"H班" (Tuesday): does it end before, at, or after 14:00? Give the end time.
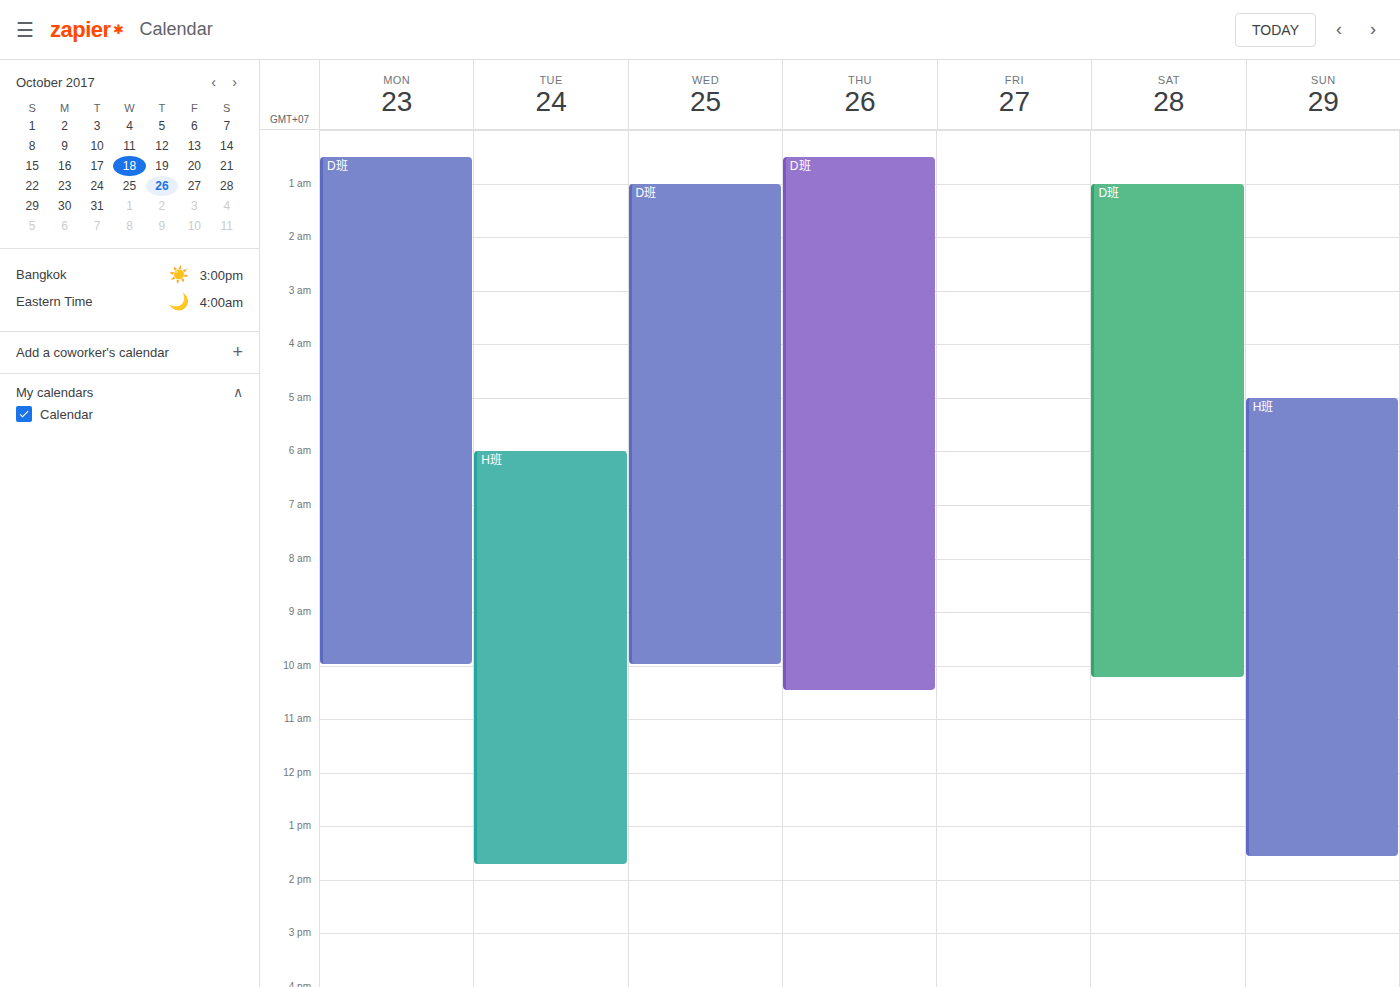
13:45 -- before 14:00, 15 minutes above the 14:00 line.